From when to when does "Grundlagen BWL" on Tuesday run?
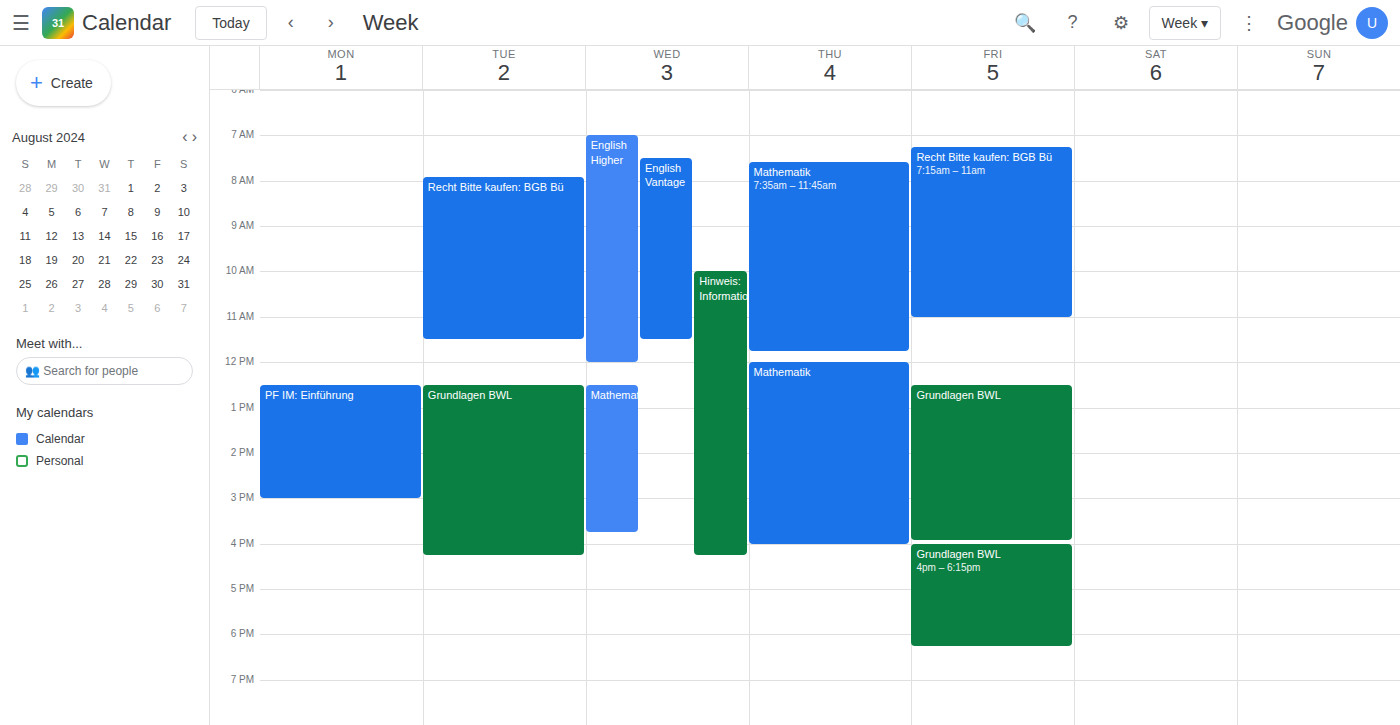
12:30 PM to 4:15 PM